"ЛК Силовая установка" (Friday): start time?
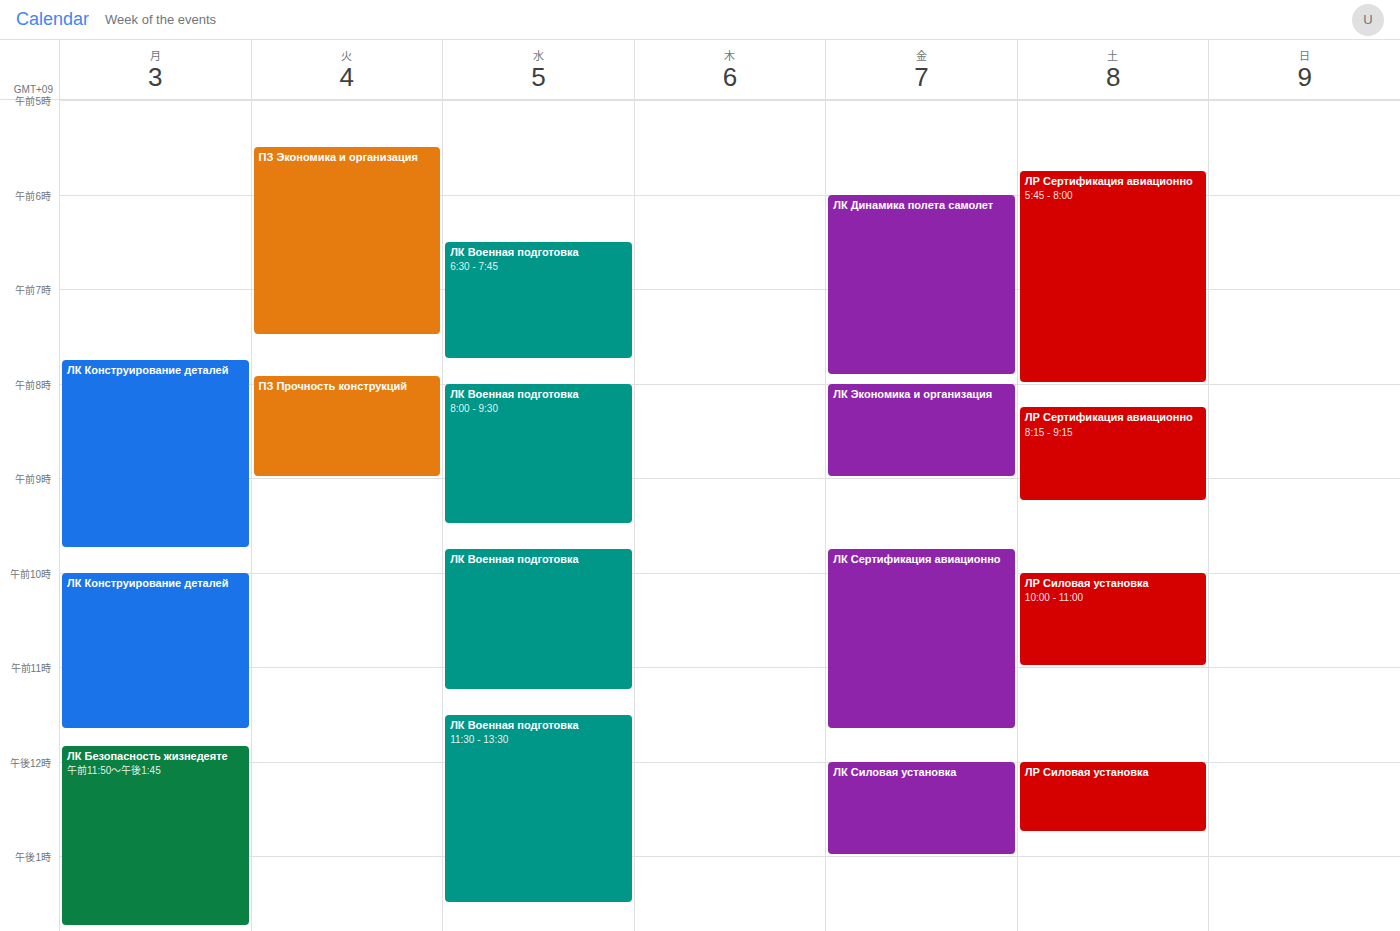
12:00 PM